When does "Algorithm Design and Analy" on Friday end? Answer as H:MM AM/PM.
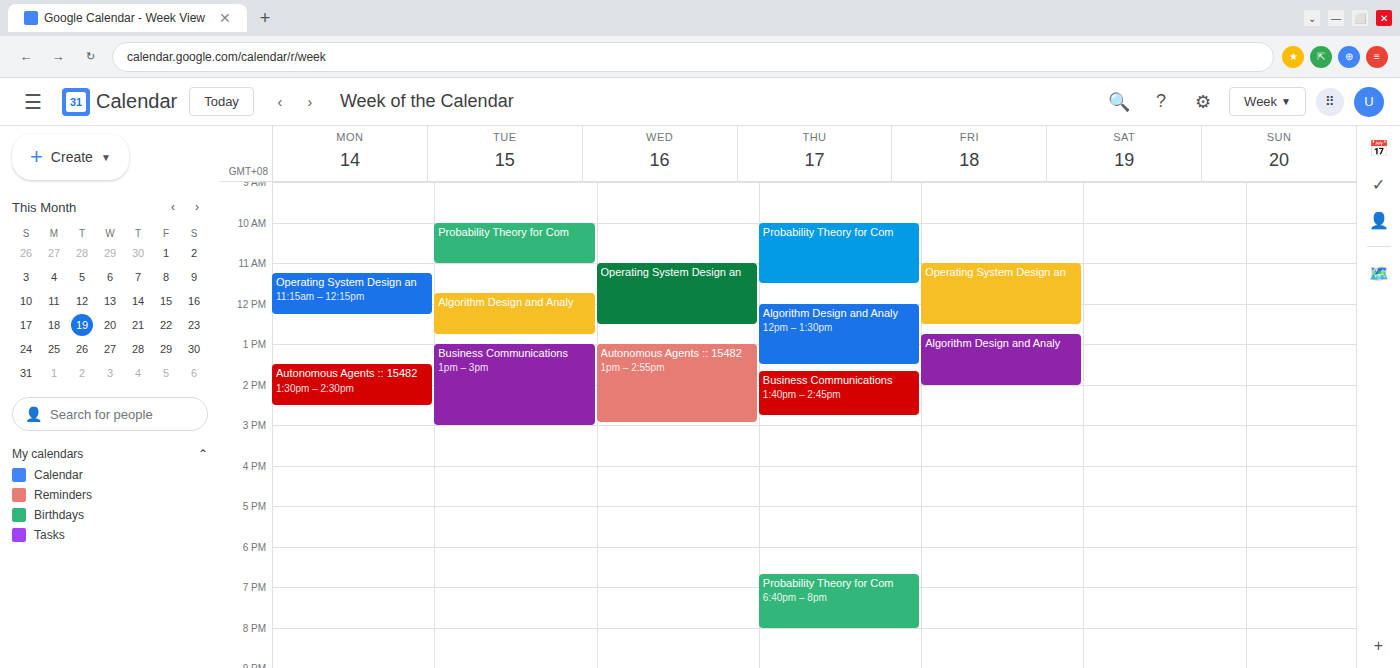
2:00 PM